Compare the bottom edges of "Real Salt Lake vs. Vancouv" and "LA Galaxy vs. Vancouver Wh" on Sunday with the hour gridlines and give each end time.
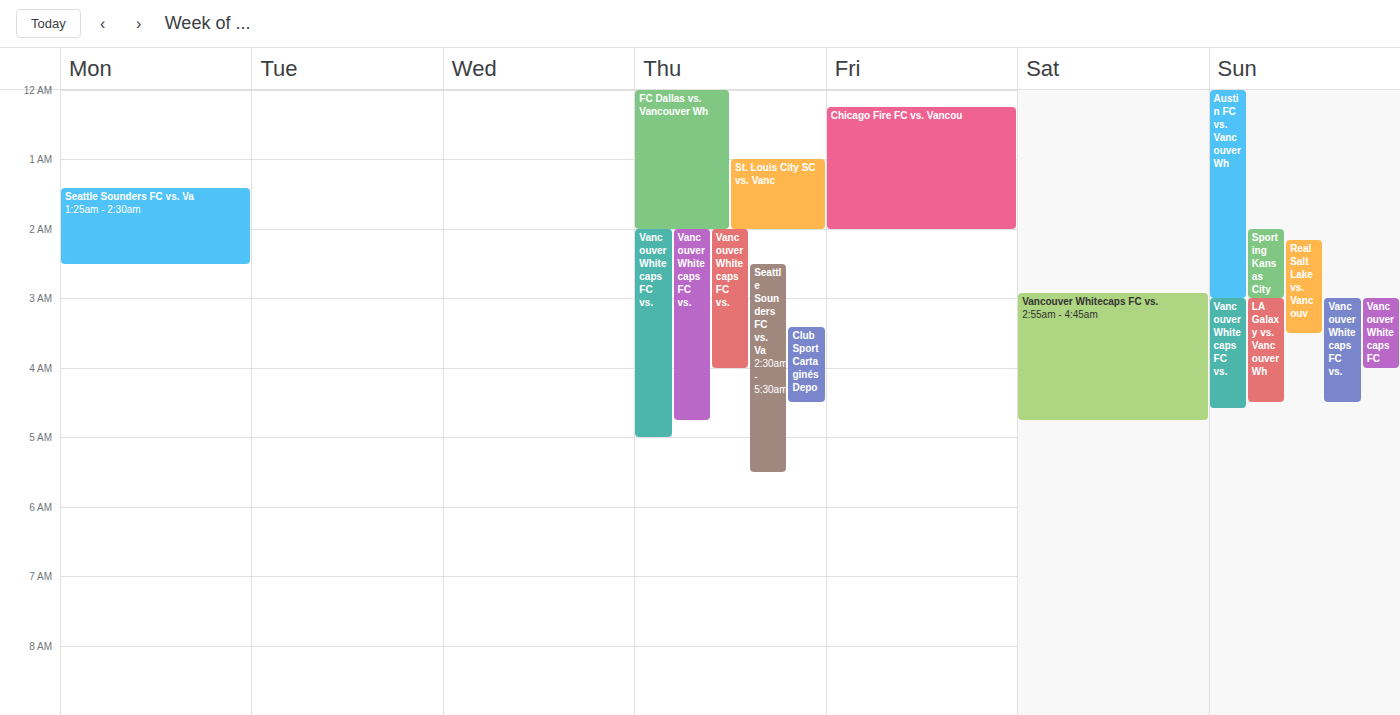
"Real Salt Lake vs. Vancouv": 3:30 AM, halfway between the 3 AM and 4 AM lines. "LA Galaxy vs. Vancouver Wh": 4:30 AM, halfway between the 4 AM and 5 AM lines.